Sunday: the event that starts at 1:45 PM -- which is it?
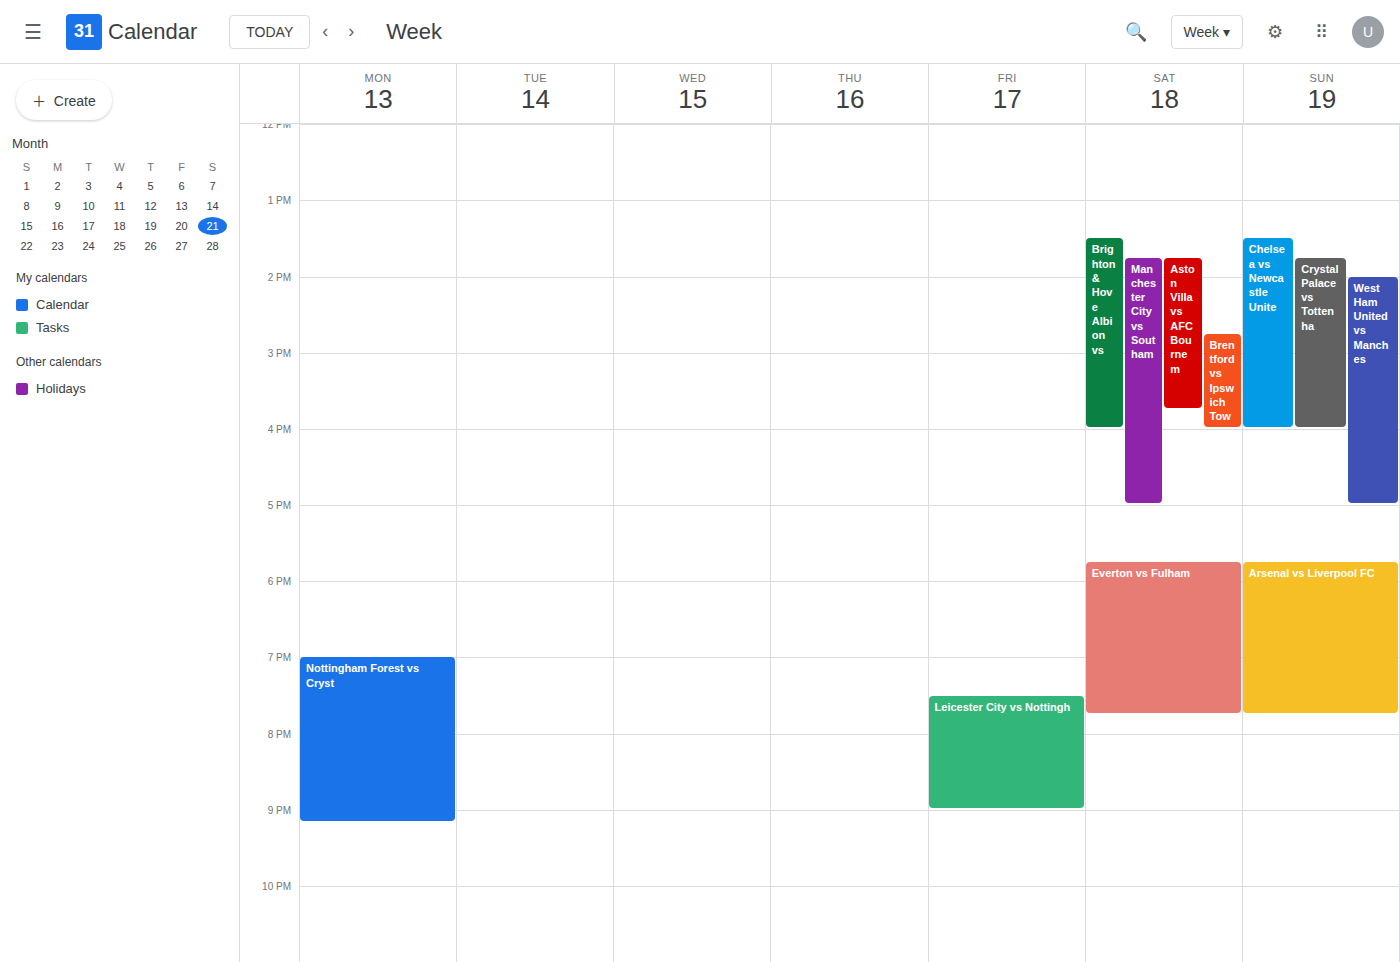
"Crystal Palace vs Tottenha"